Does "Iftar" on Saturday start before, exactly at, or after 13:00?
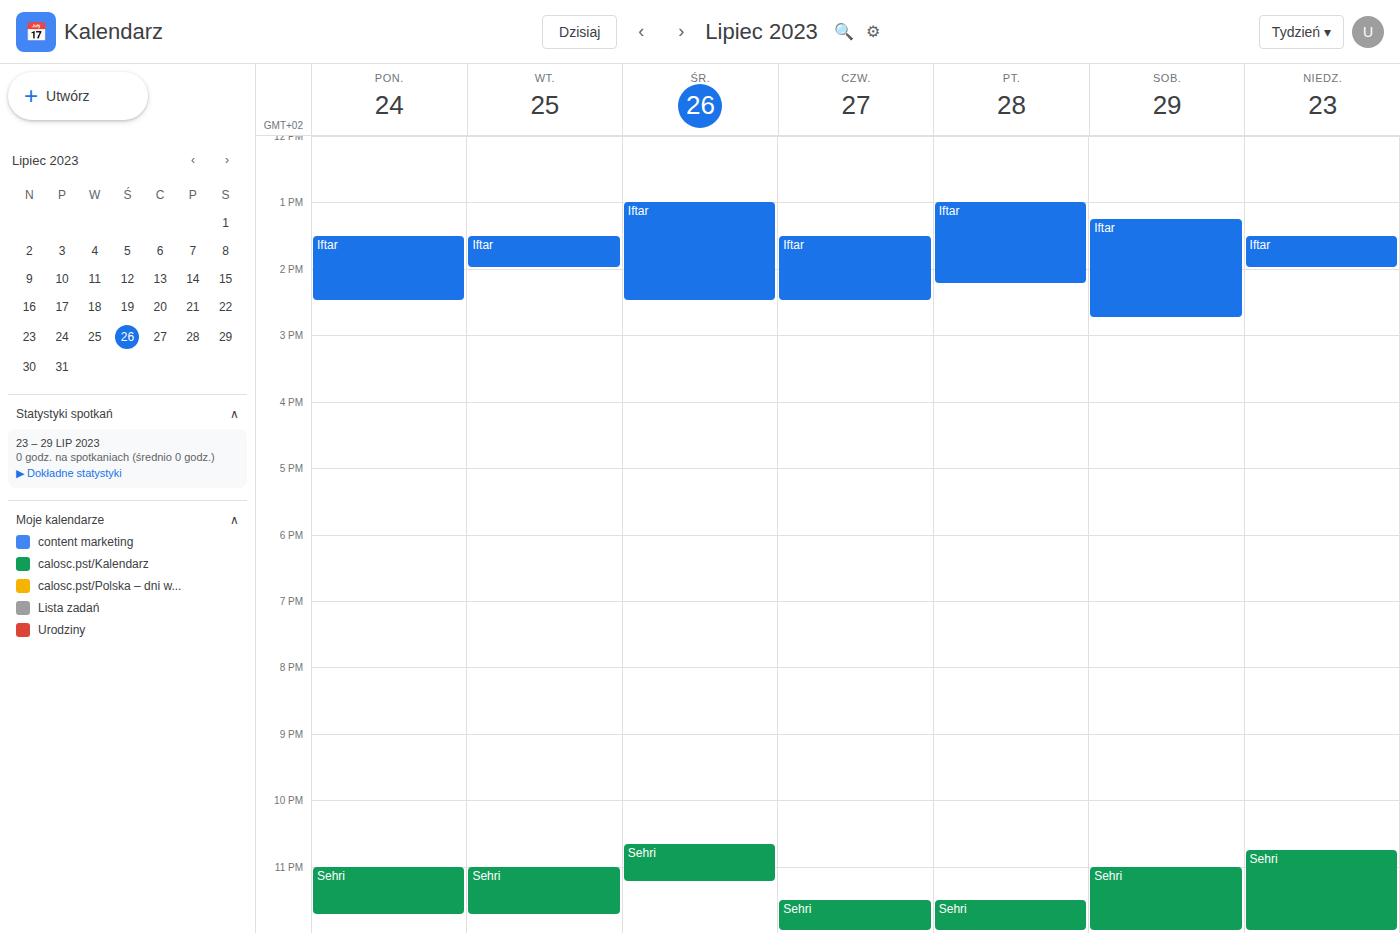
13:15 -- after 13:00, 15 minutes below the 13:00 line.